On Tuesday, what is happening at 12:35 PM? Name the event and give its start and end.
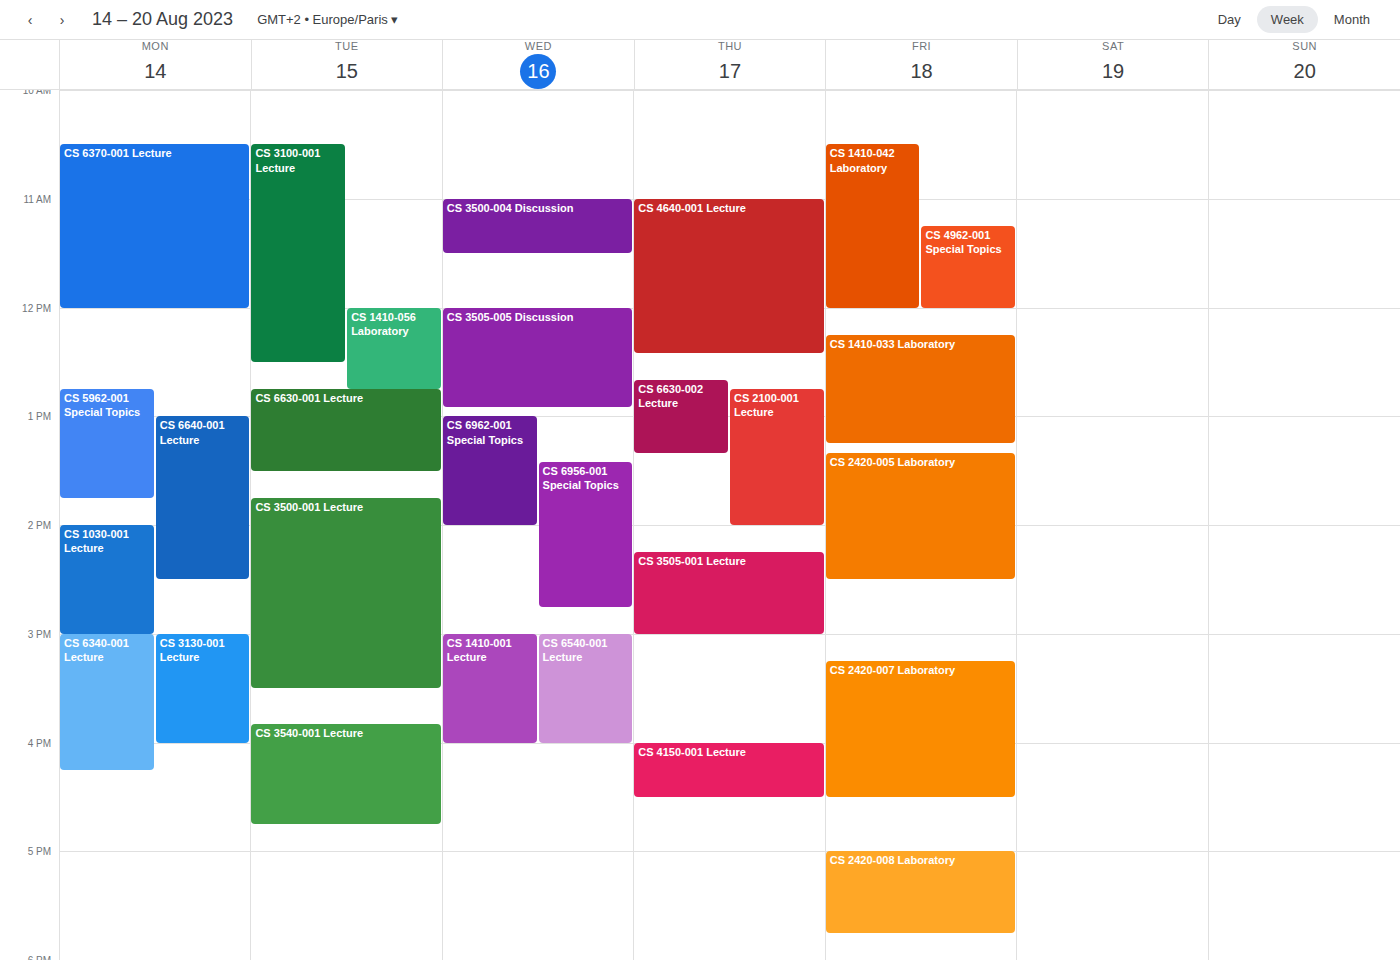
"CS 1410-056 Laboratory", 12:00 PM to 12:45 PM